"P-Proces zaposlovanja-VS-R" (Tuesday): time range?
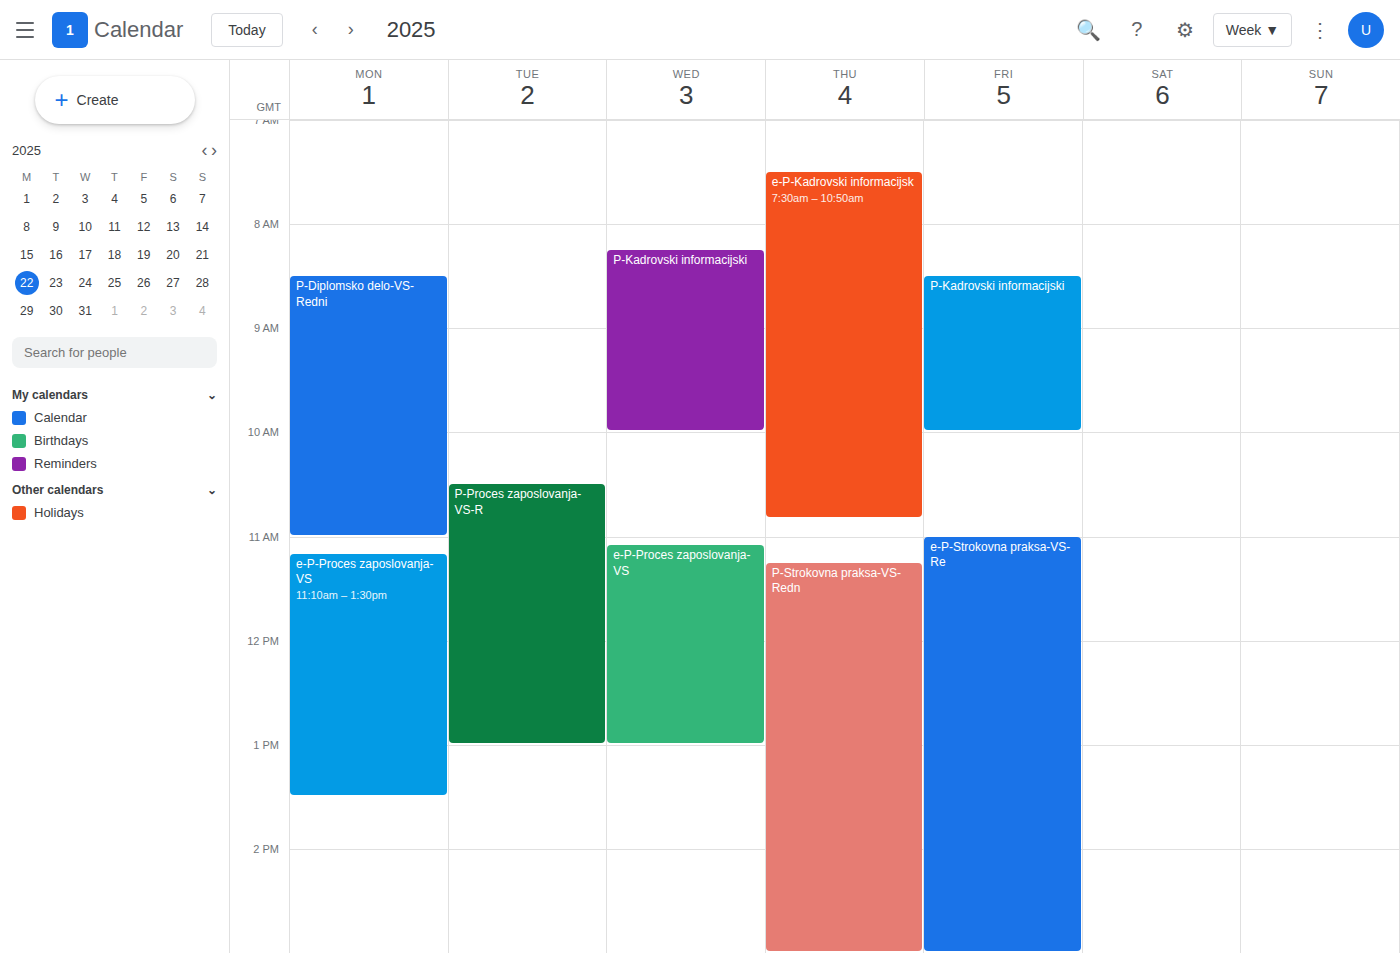
10:30 AM to 1:00 PM